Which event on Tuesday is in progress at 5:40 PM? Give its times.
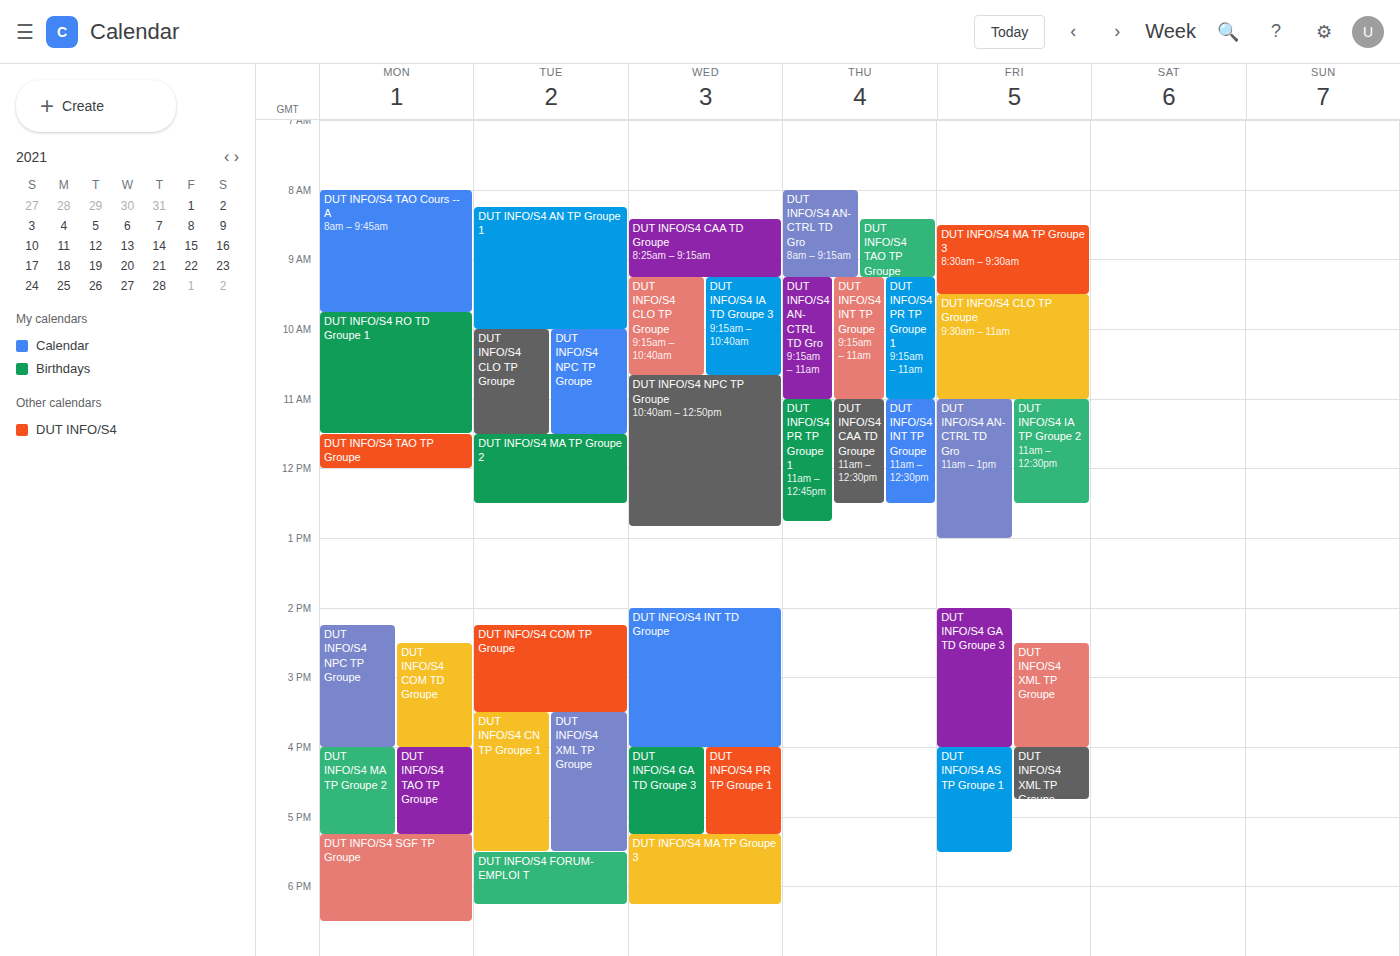
"DUT INFO/S4 FORUM-EMPLOI T", 5:30 PM to 6:15 PM